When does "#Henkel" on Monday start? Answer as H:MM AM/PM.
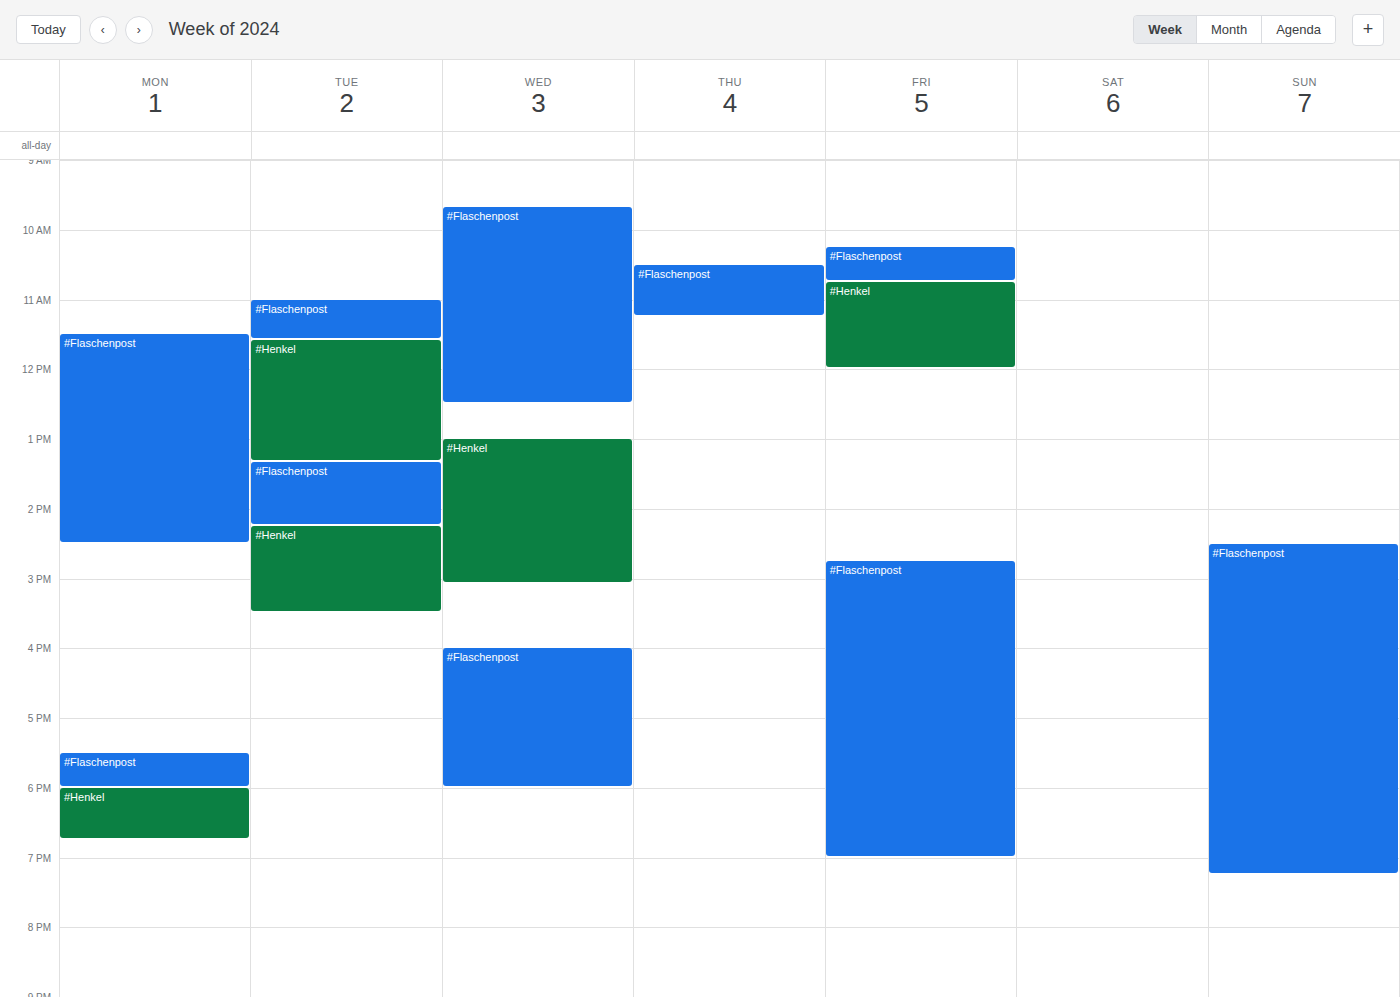
6:00 PM